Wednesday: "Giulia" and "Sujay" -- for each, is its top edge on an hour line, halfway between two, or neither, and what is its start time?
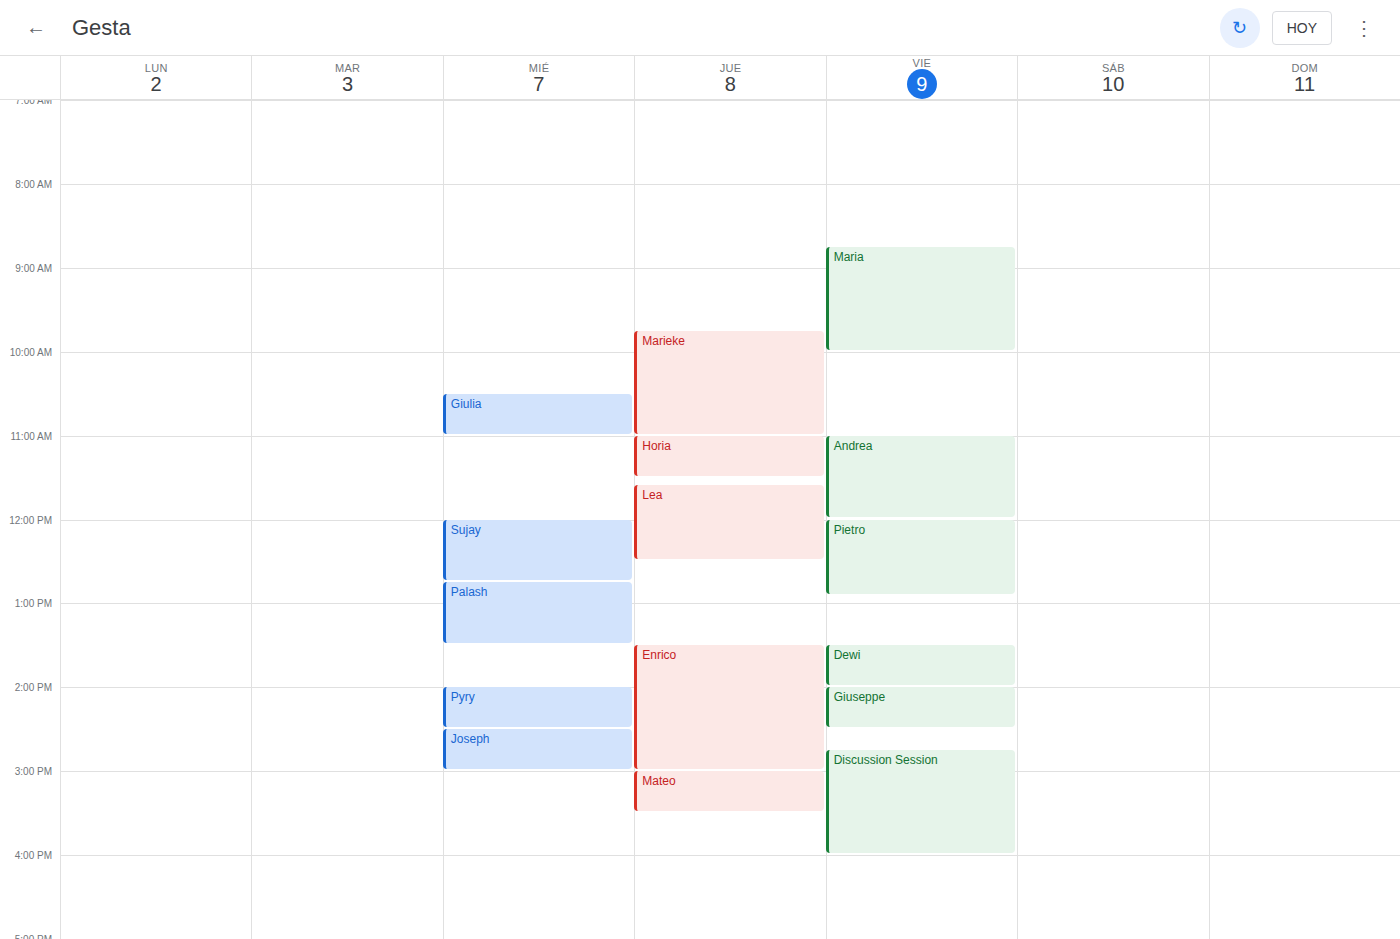
"Giulia": 10:30 AM, halfway between the 10 AM and 11 AM lines. "Sujay": 12:00 PM, exactly on the 12 PM line.